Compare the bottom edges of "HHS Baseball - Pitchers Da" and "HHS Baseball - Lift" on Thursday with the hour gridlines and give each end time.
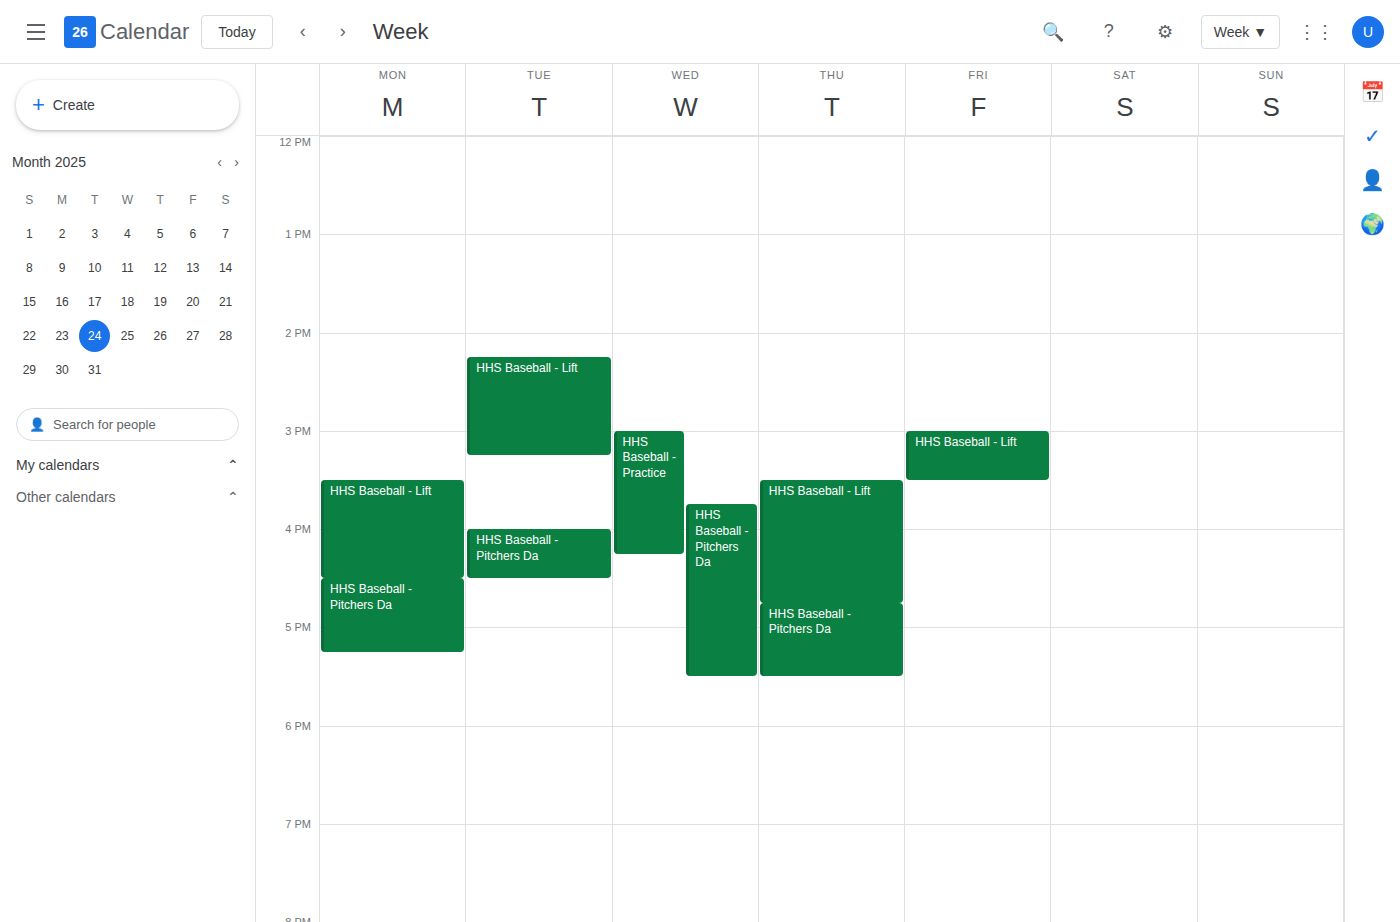
"HHS Baseball - Pitchers Da": 5:30 PM, halfway between the 5 PM and 6 PM lines. "HHS Baseball - Lift": 4:45 PM, neither: three quarters of the way from the 4 PM line to the 5 PM line.